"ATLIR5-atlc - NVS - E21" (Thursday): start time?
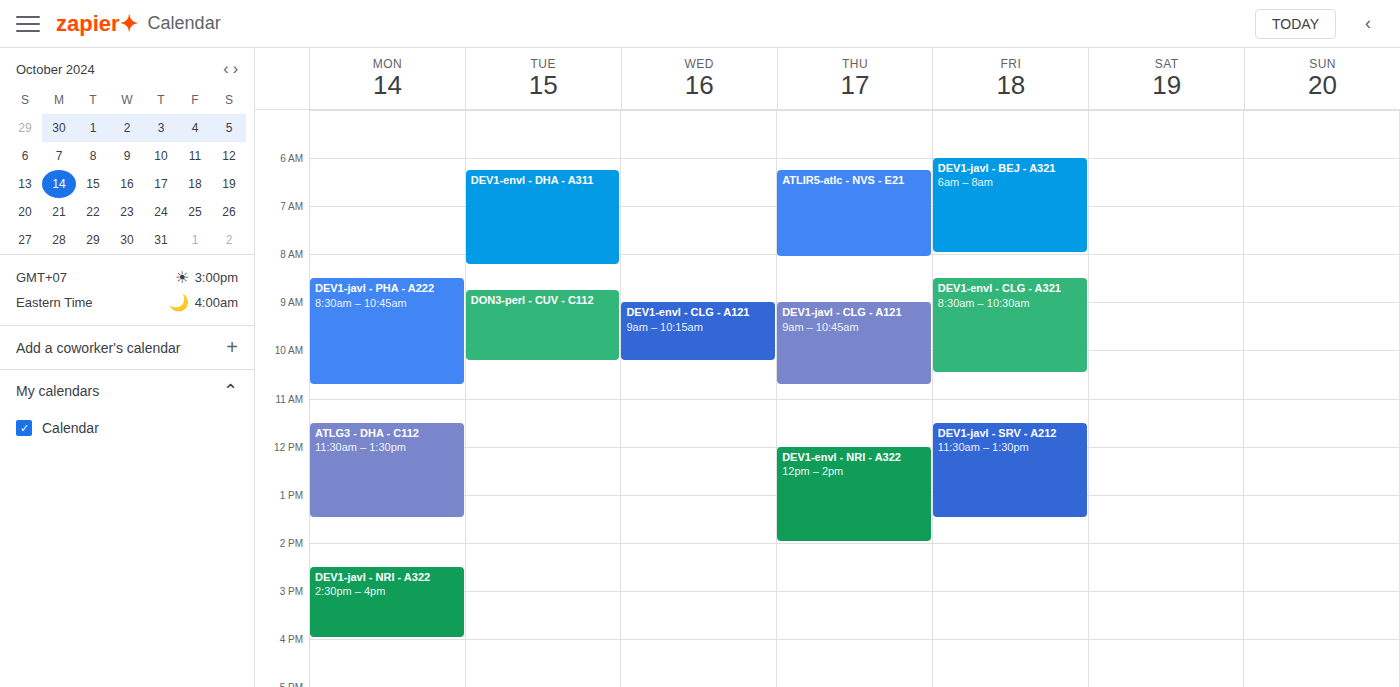
6:15 AM